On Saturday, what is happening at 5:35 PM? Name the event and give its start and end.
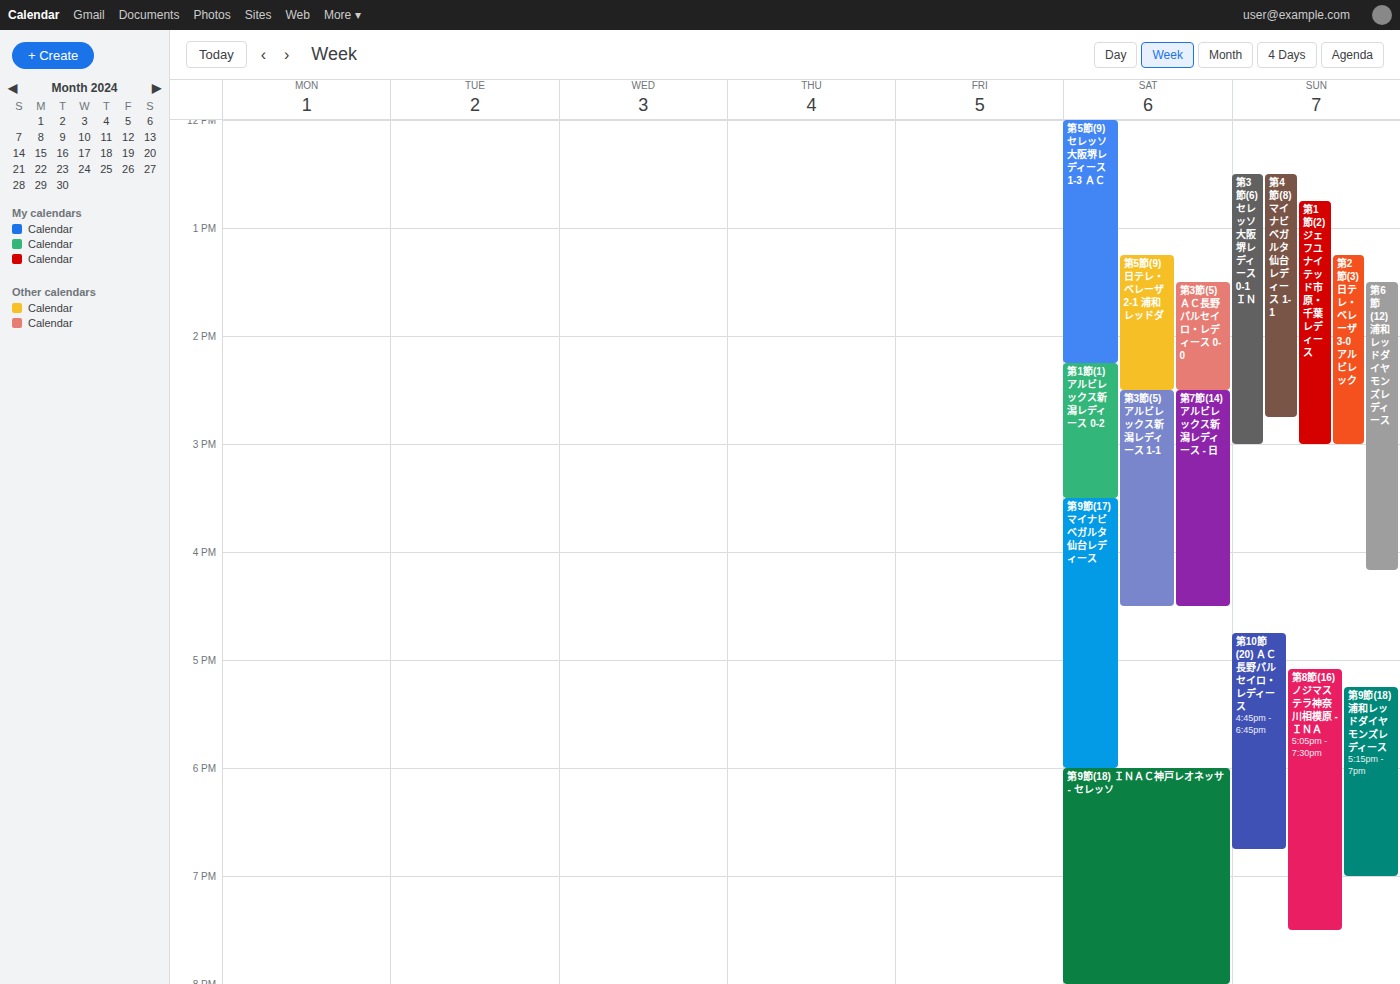
"第9節(17) マイナビベガルタ仙台レディース", 3:30 PM to 6:00 PM